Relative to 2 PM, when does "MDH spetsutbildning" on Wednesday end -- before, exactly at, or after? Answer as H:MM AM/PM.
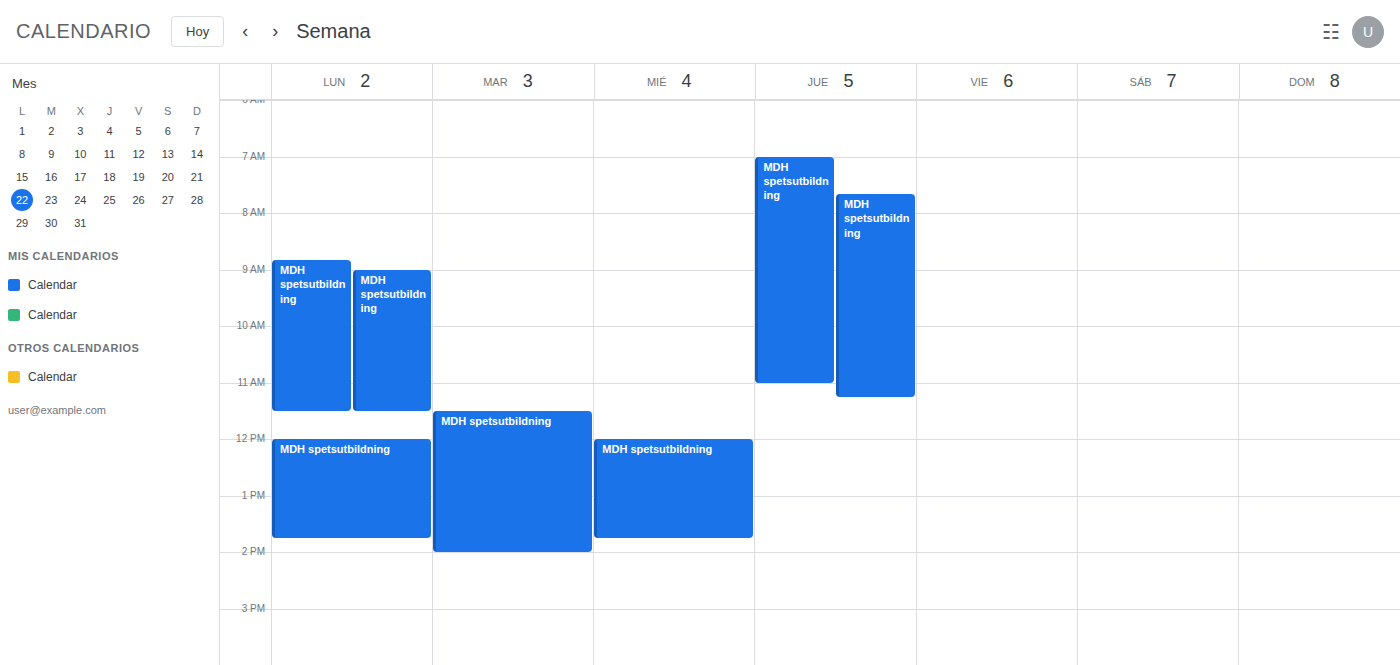
1:45 PM -- before 2 PM, 15 minutes above the 2 PM line.